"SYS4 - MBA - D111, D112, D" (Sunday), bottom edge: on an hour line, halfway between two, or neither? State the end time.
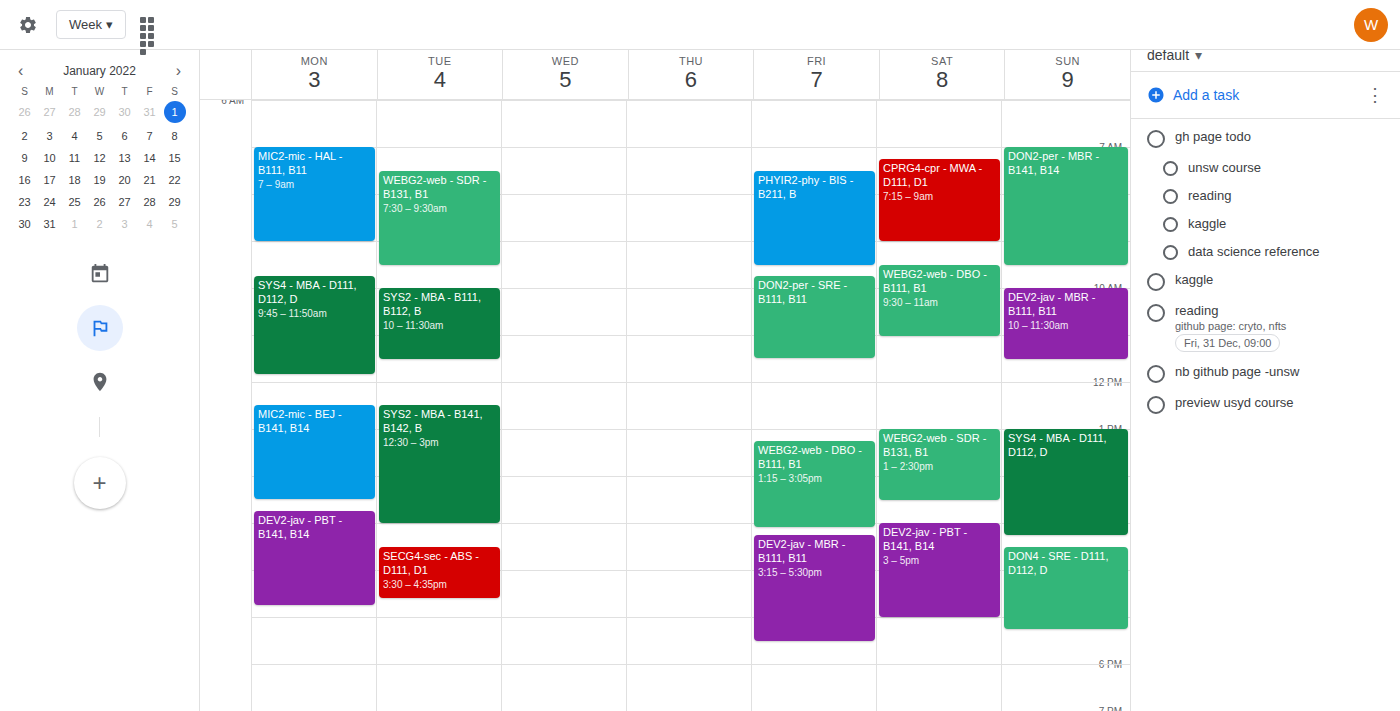
3:15 PM -- neither: a quarter of the way from the 3 PM line to the 4 PM line.